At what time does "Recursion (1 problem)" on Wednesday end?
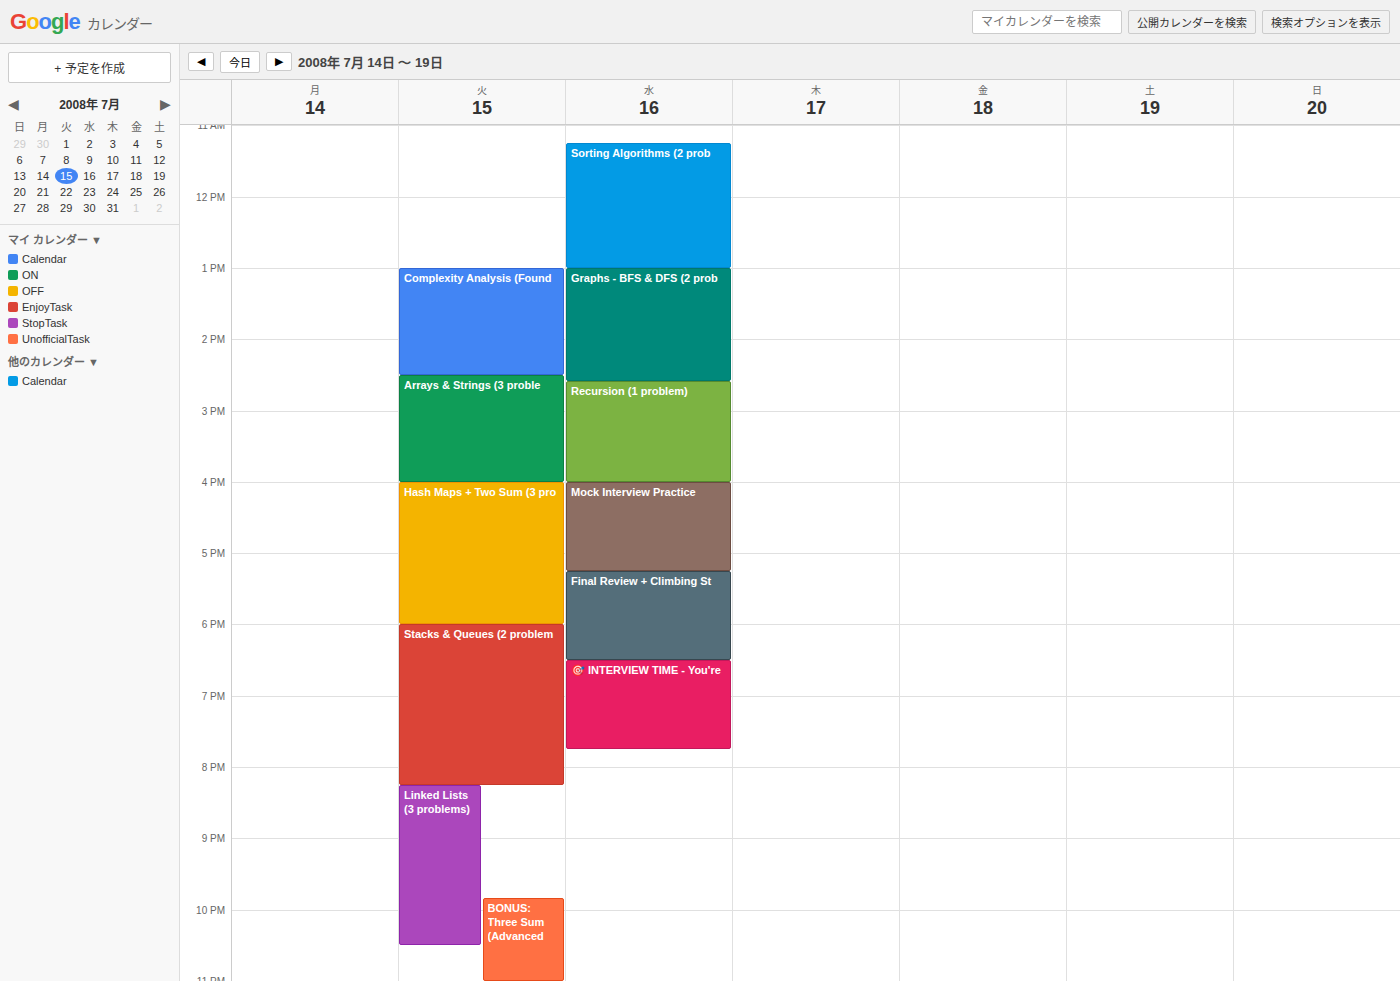
4:00 PM